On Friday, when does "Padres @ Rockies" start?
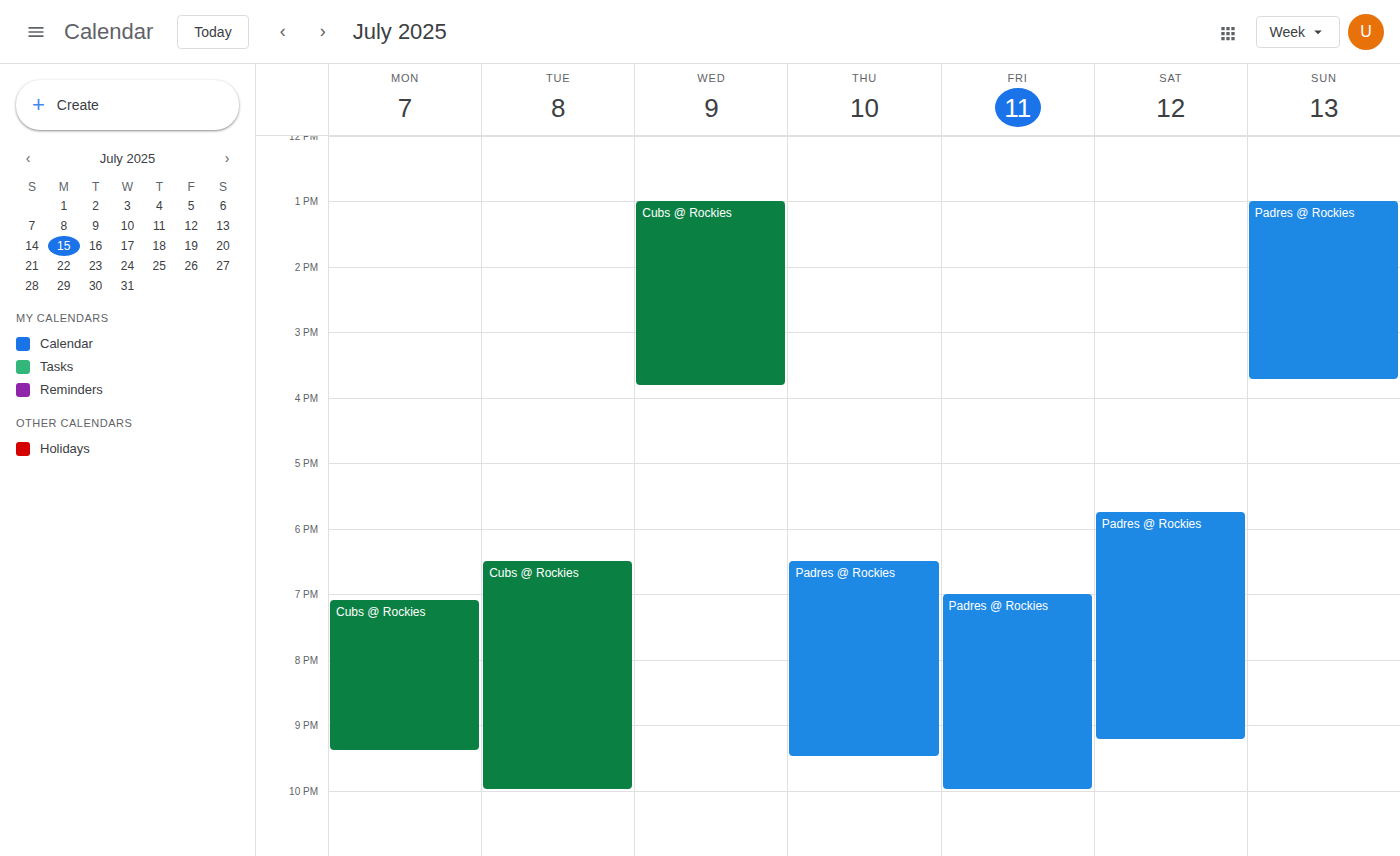
7:00 PM